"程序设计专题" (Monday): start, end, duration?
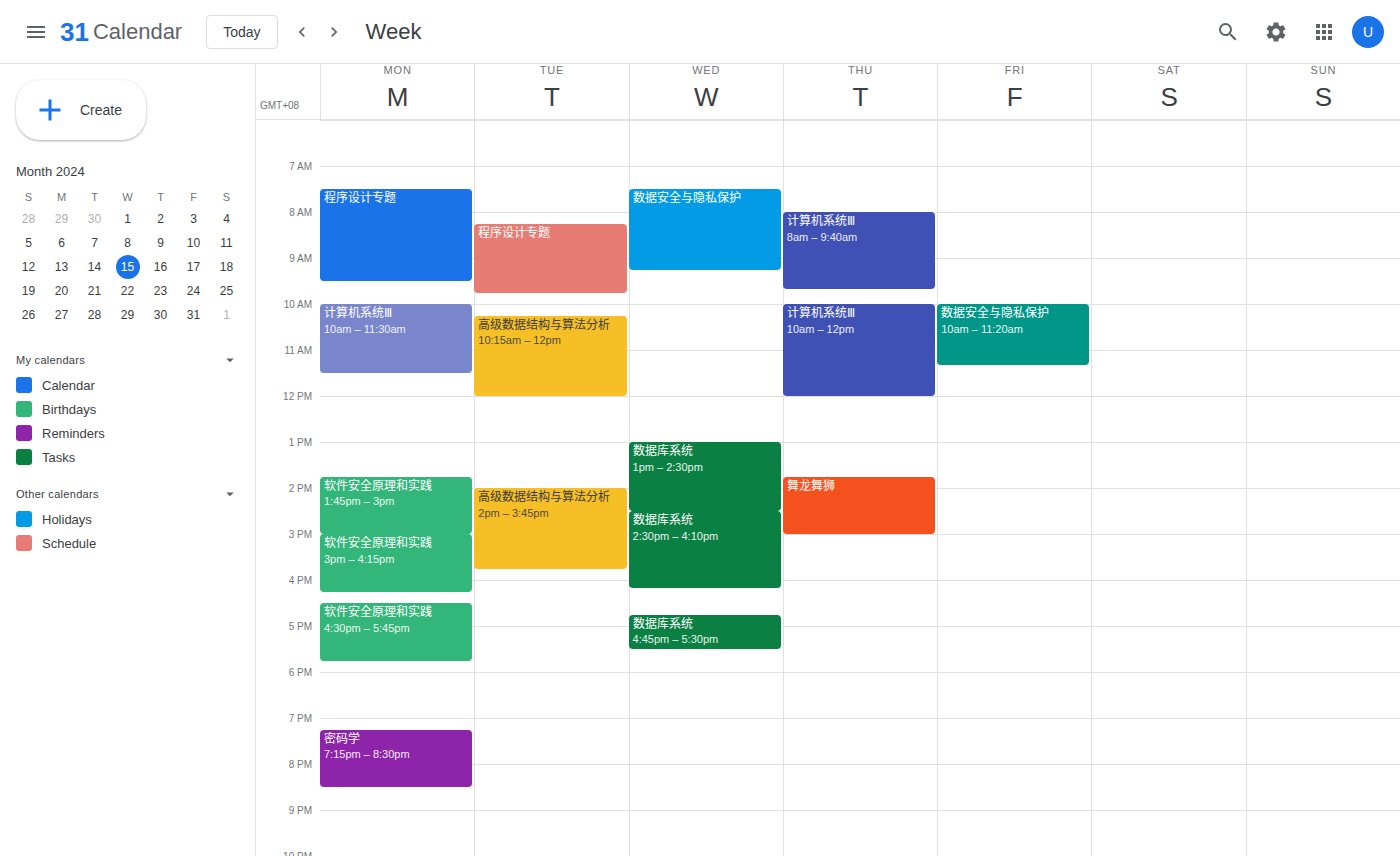
07:30 to 09:30, 2 hours